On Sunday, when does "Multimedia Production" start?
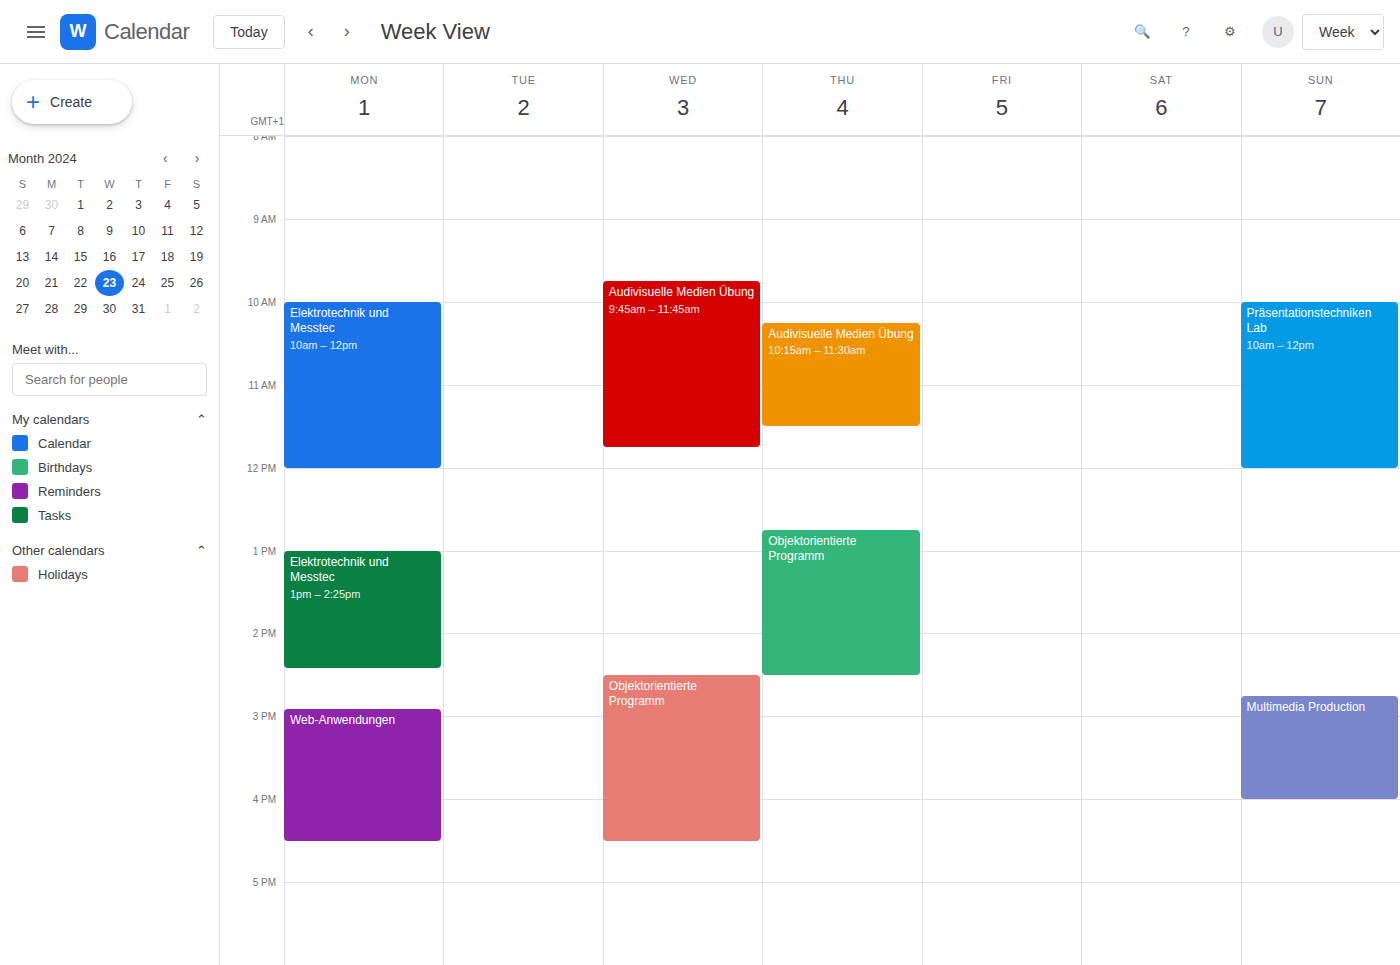
2:45 PM